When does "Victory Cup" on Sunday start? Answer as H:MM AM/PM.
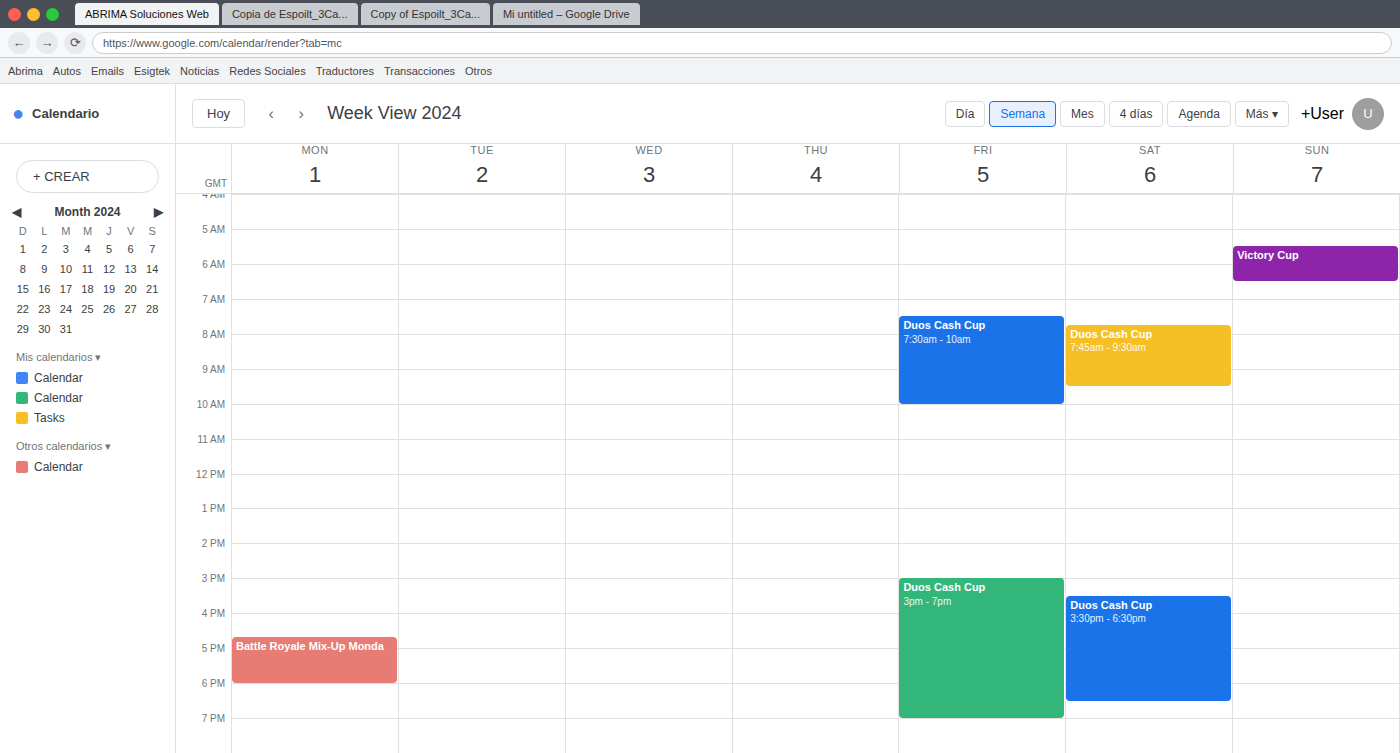
5:30 AM